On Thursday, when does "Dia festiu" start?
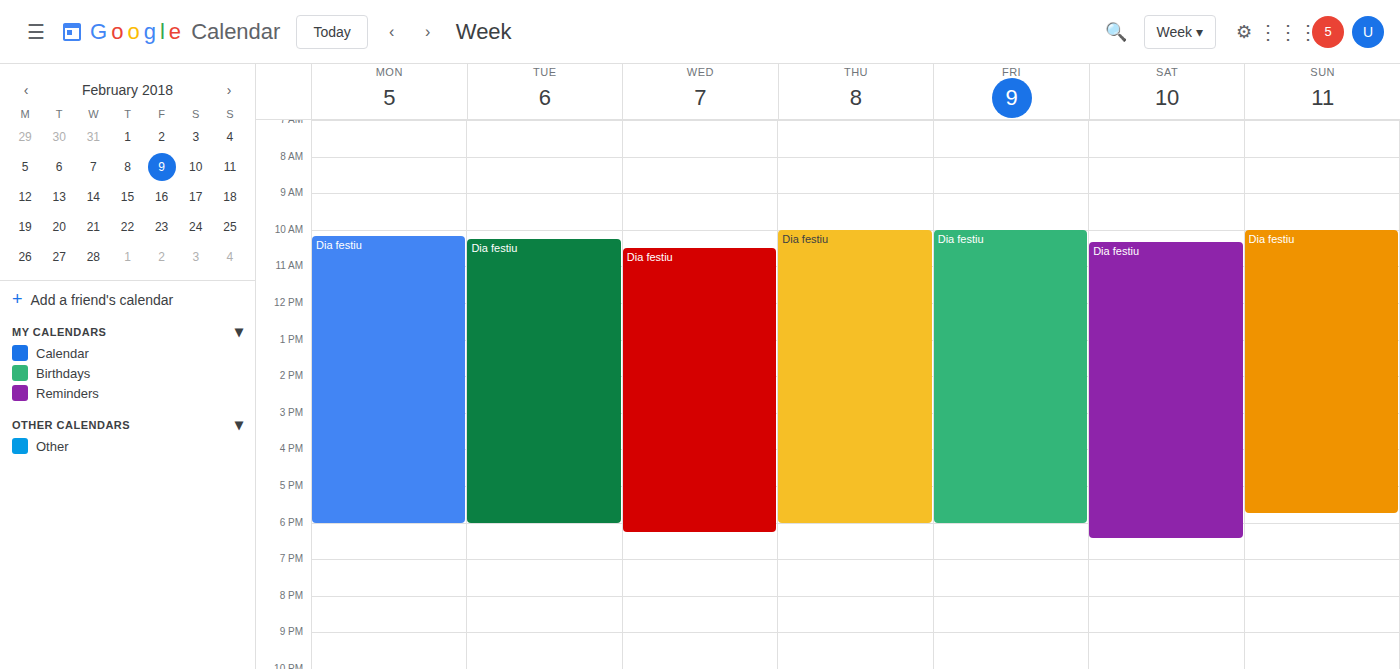
10:00 AM